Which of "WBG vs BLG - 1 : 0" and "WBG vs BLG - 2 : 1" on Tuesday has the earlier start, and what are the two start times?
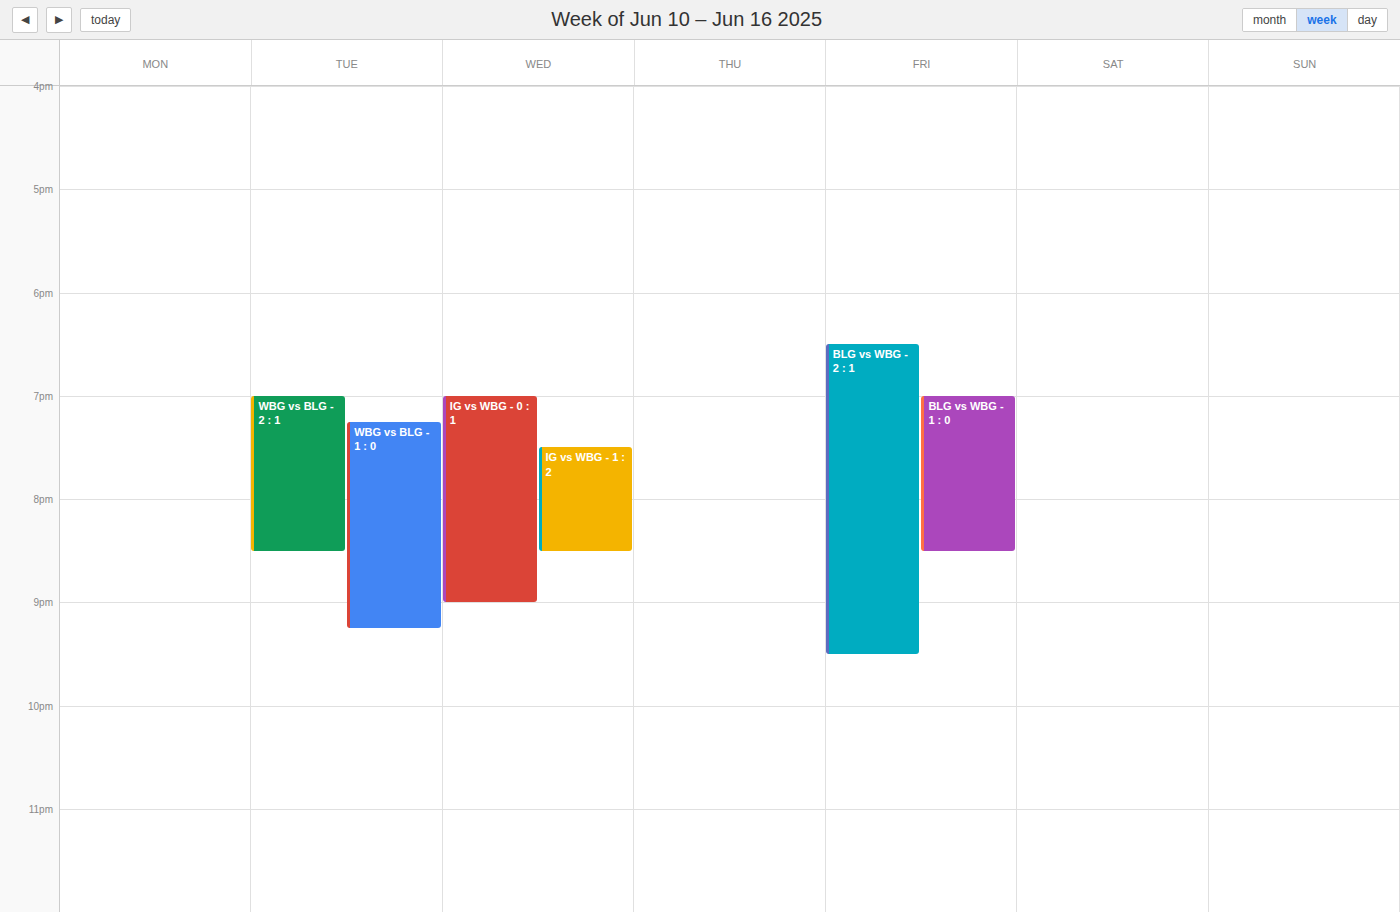
"WBG vs BLG - 2 : 1" 19:00; "WBG vs BLG - 1 : 0" 19:15.